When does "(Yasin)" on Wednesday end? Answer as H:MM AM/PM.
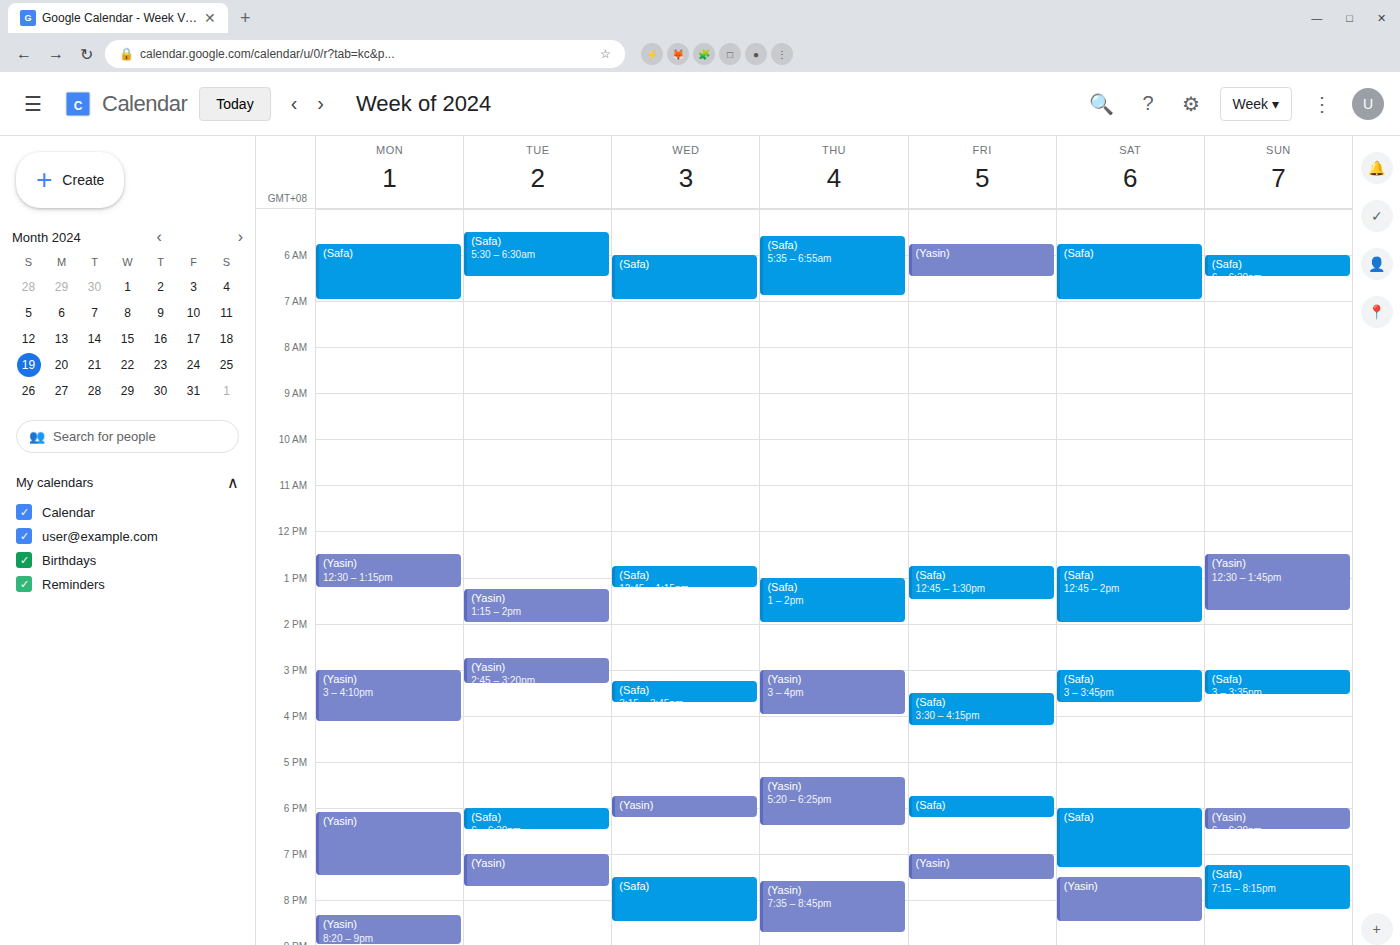
6:15 PM